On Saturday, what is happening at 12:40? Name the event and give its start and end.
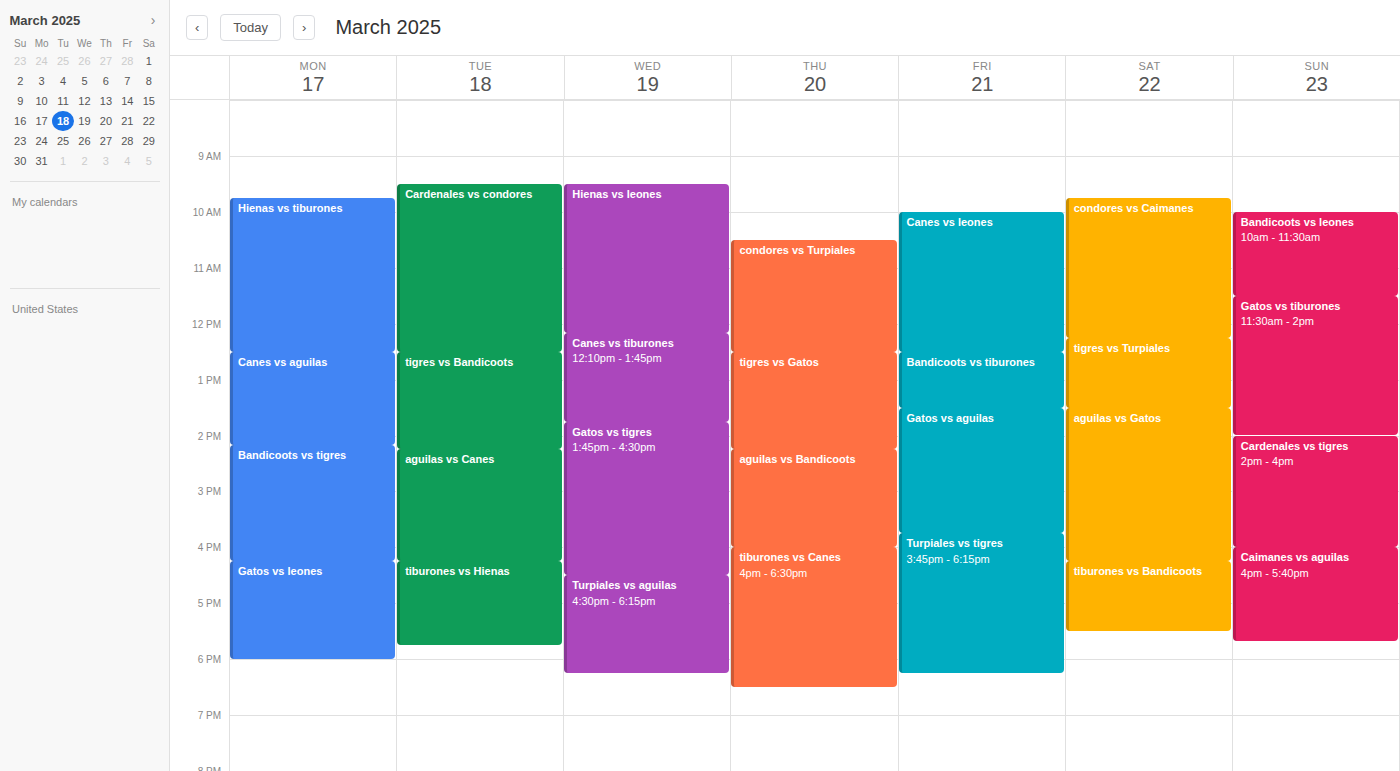
"tigres vs Turpiales", 12:15 to 13:30